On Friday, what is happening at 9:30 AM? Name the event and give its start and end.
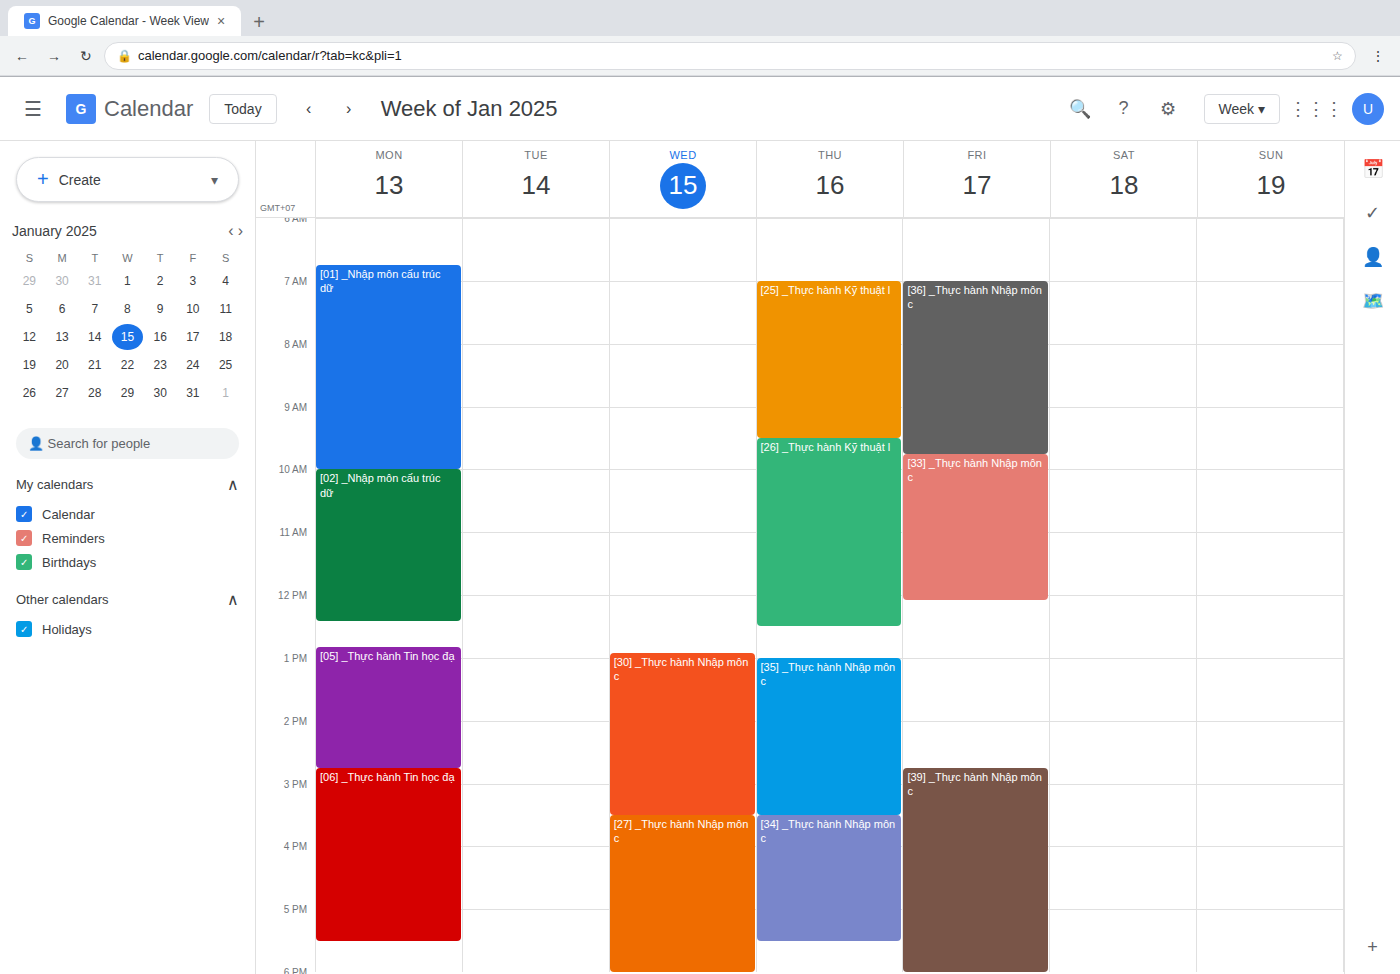
"[36] _Thực hành Nhập môn c", 7:00 AM to 9:45 AM